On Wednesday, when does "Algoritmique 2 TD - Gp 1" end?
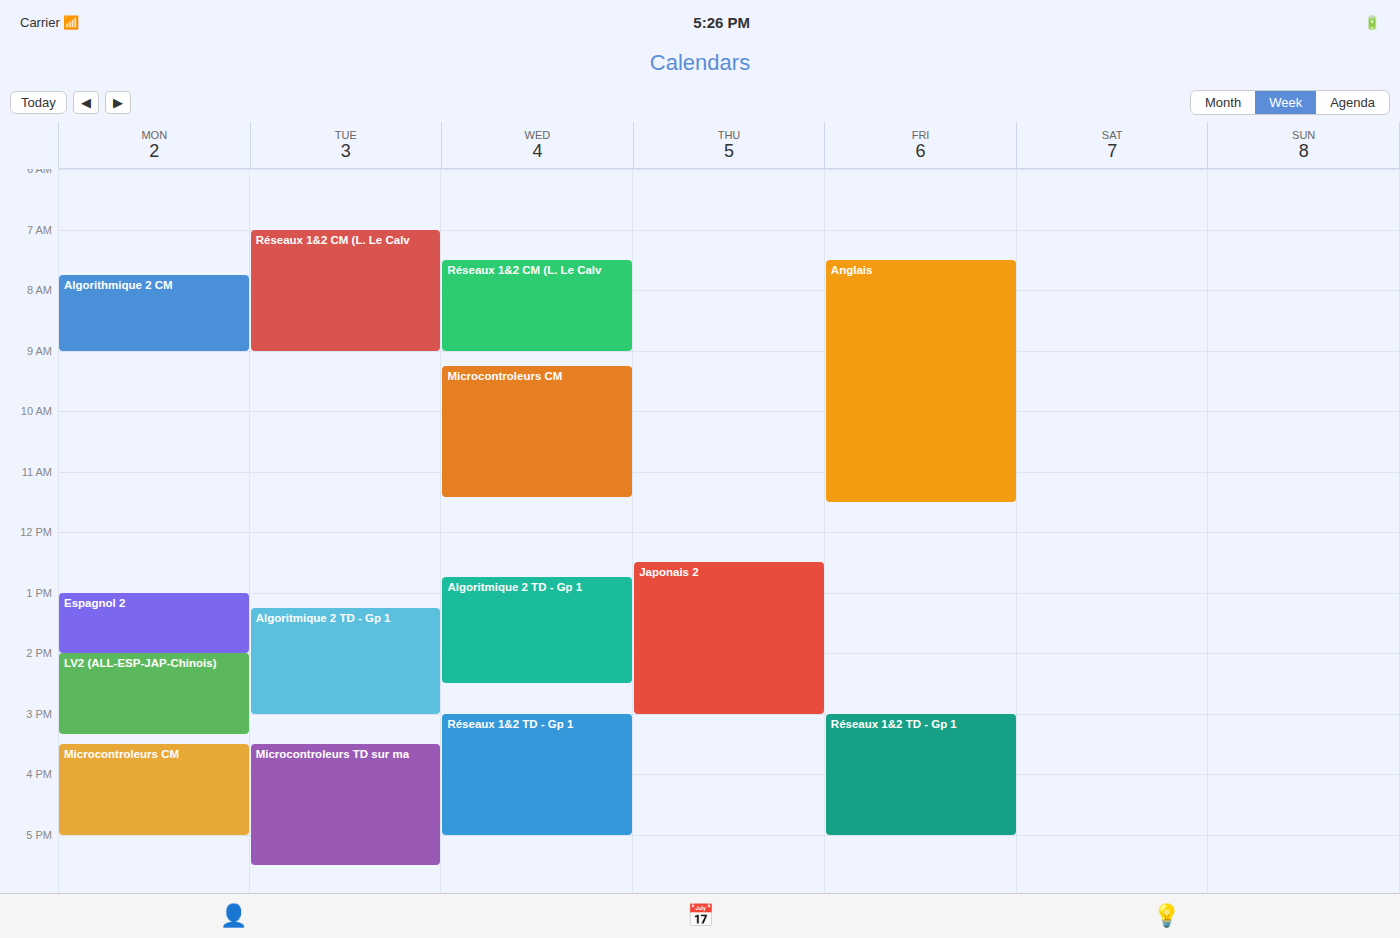
14:30